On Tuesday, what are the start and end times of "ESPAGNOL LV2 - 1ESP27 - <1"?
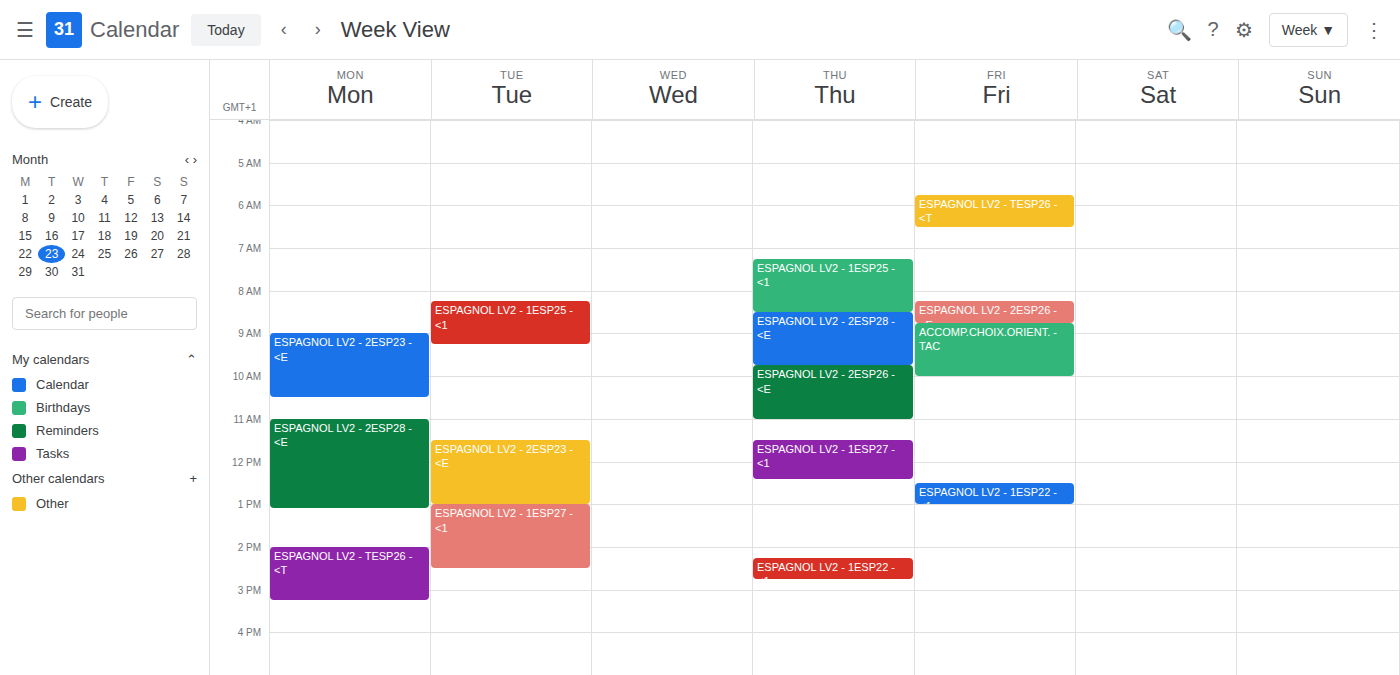
1:00 PM to 2:30 PM